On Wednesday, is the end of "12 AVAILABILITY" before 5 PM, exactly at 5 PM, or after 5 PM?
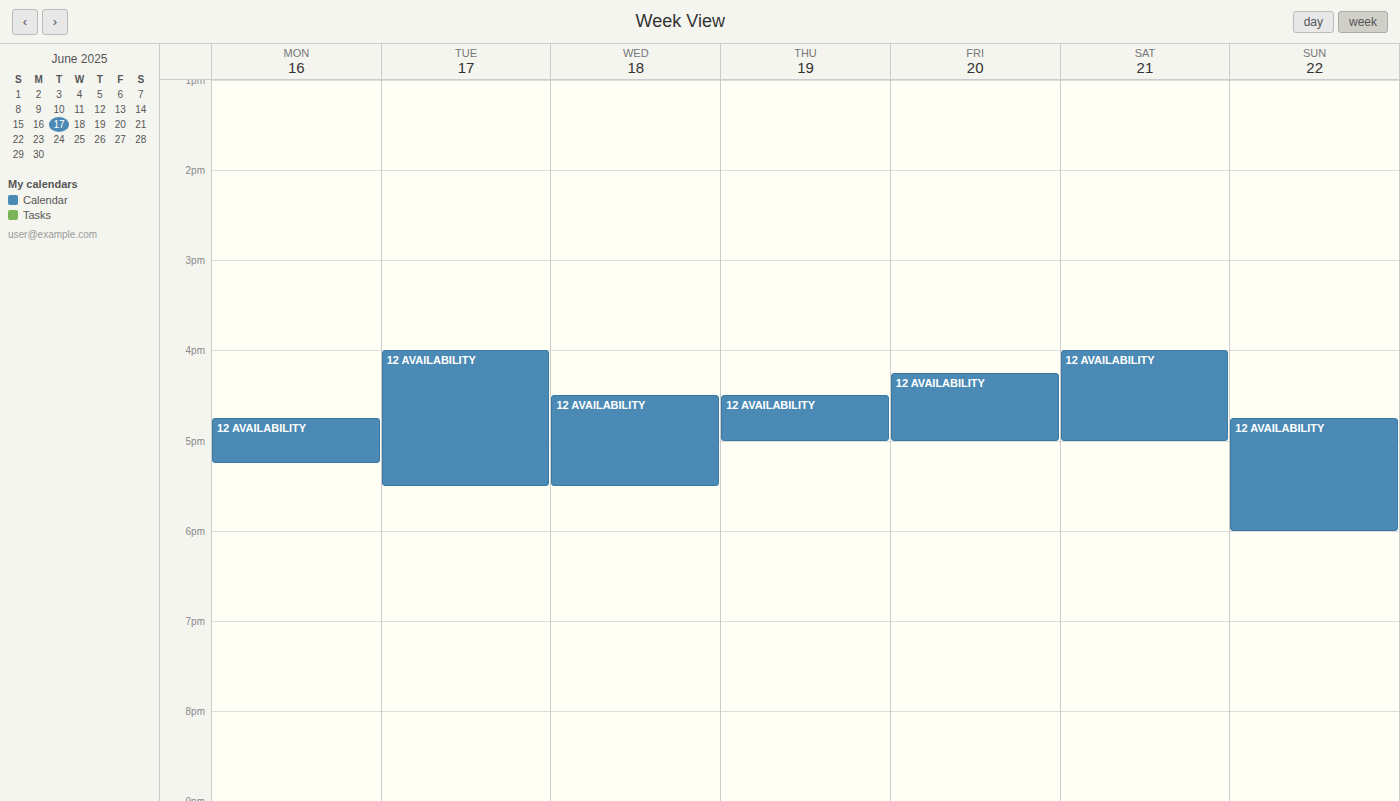
5:30 PM -- after 5 PM, 30 minutes below the 5 PM line.